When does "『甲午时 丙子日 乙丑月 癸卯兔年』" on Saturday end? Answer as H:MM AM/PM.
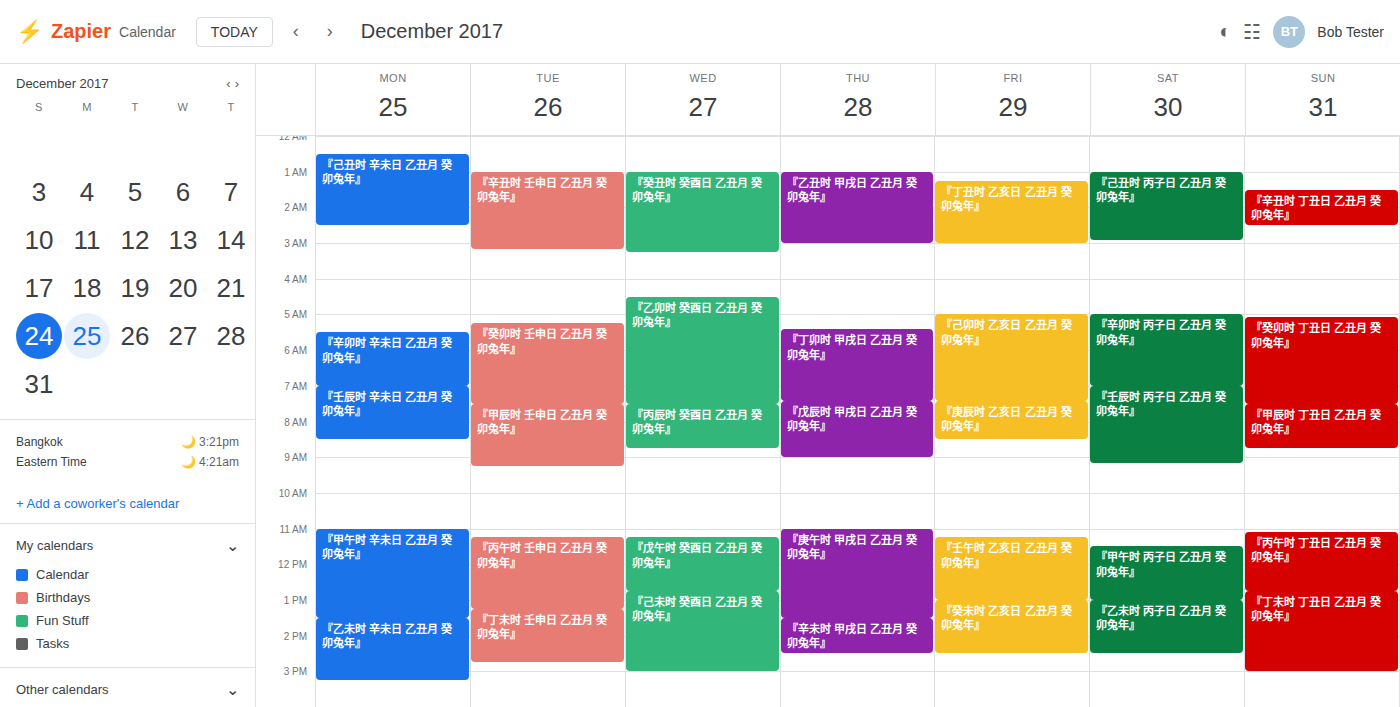
1:00 PM